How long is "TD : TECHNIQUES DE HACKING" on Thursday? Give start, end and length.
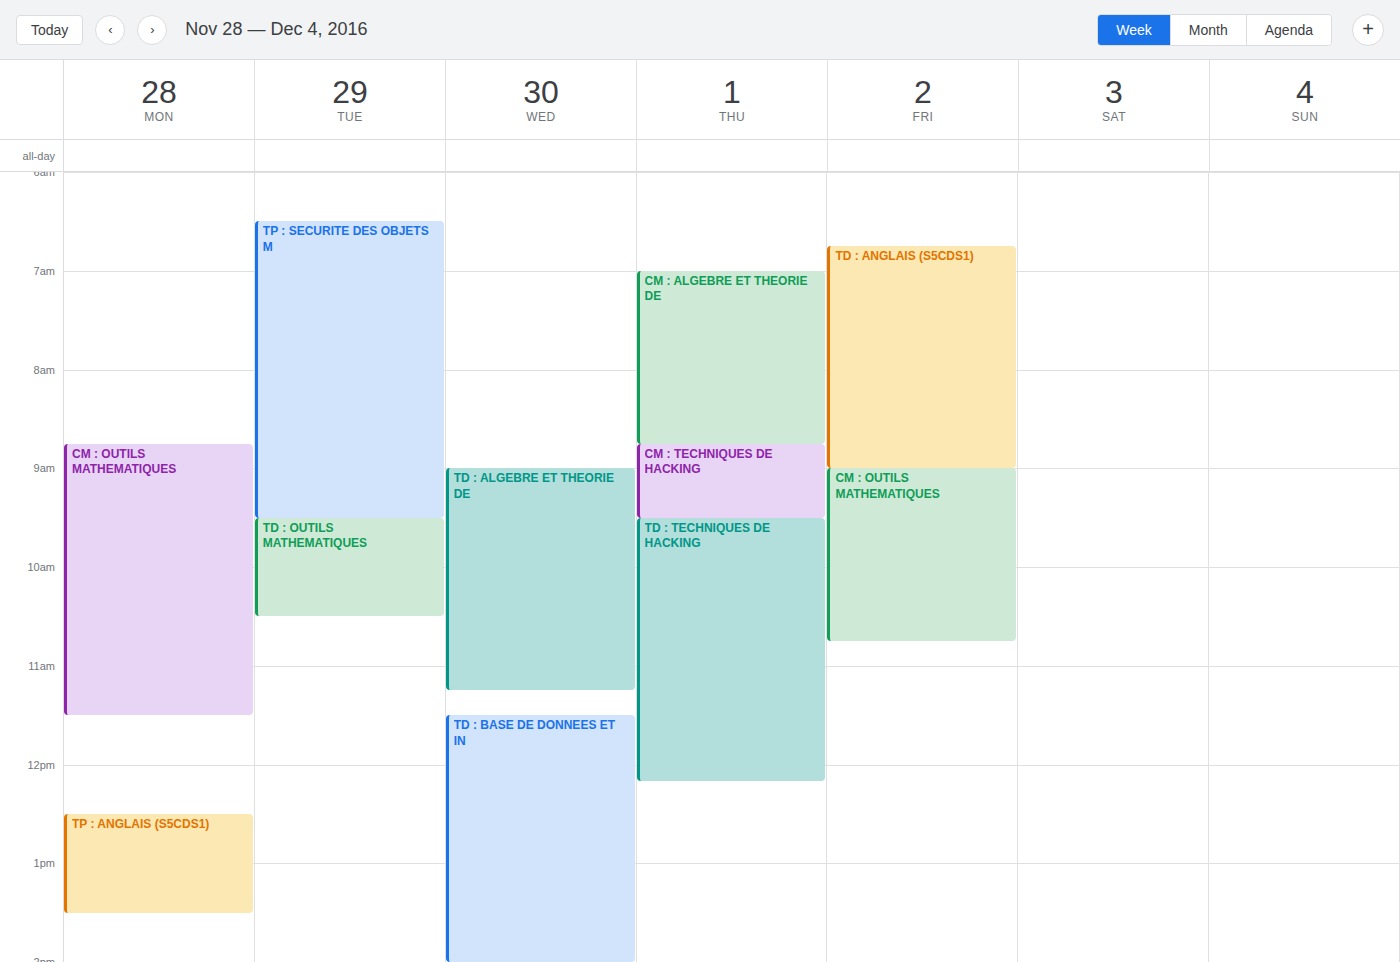
9:30 AM to 12:10 PM, 2 hours 40 minutes